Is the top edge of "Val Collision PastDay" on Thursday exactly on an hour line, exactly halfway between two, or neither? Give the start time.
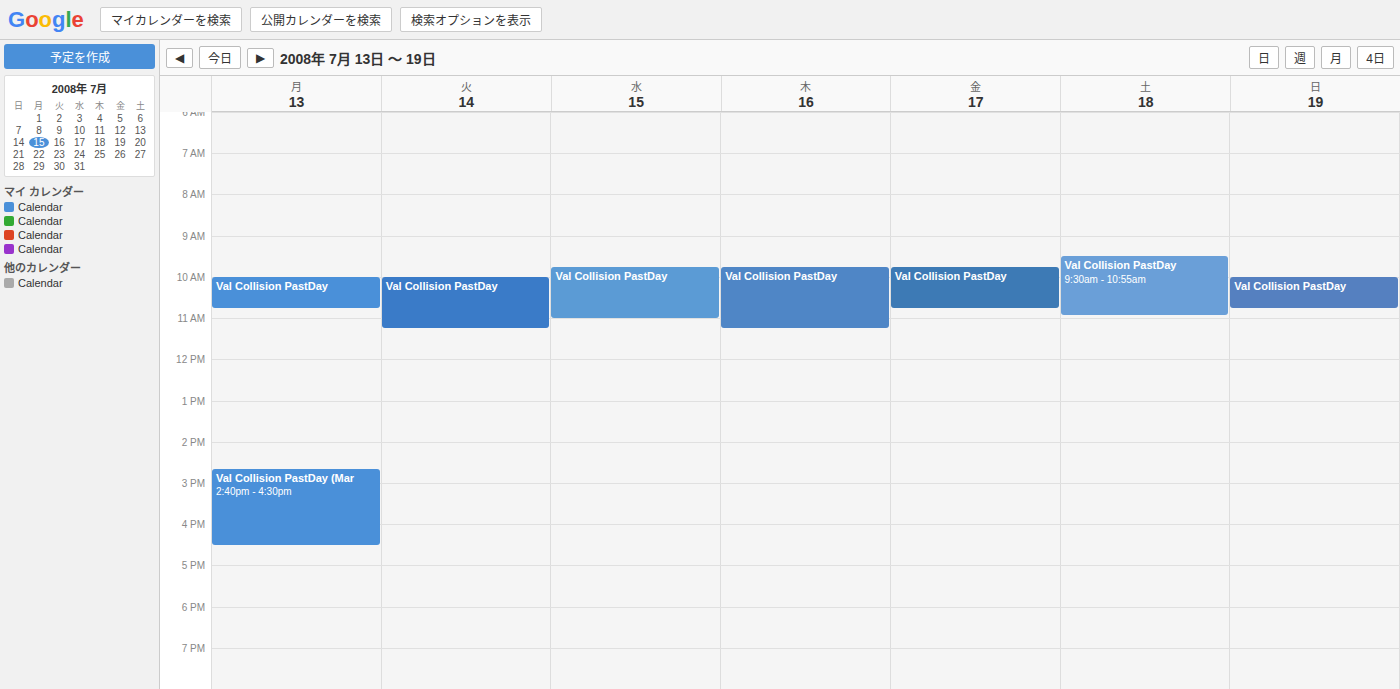
9:45 AM -- neither: three quarters of the way from the 9 AM line to the 10 AM line.